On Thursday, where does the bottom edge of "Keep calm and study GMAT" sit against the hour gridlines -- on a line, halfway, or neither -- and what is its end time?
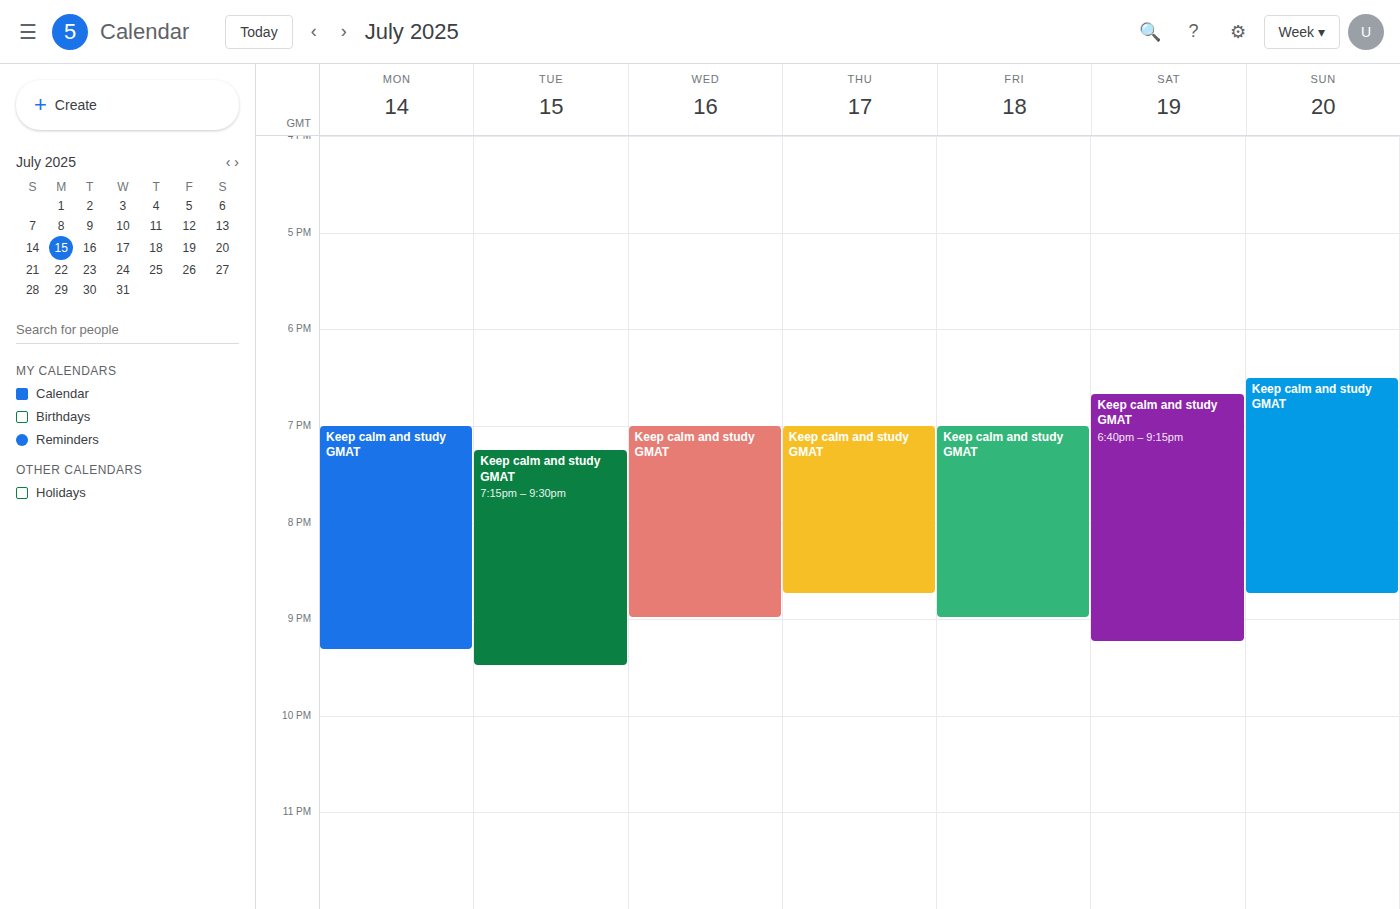
8:45 PM -- neither: three quarters of the way from the 8 PM line to the 9 PM line.